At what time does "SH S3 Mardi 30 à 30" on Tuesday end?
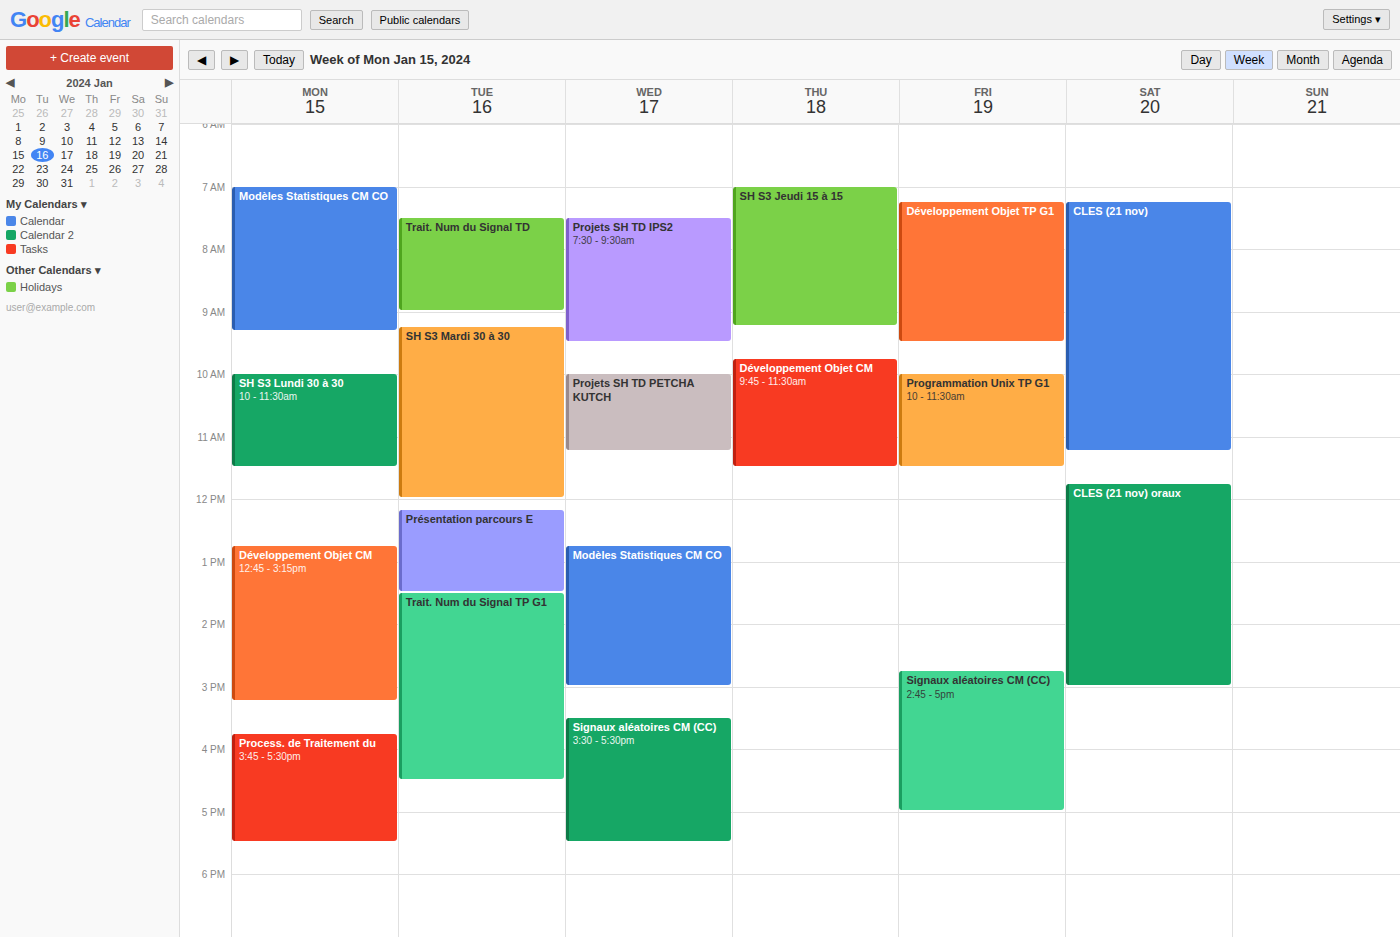
12:00 PM